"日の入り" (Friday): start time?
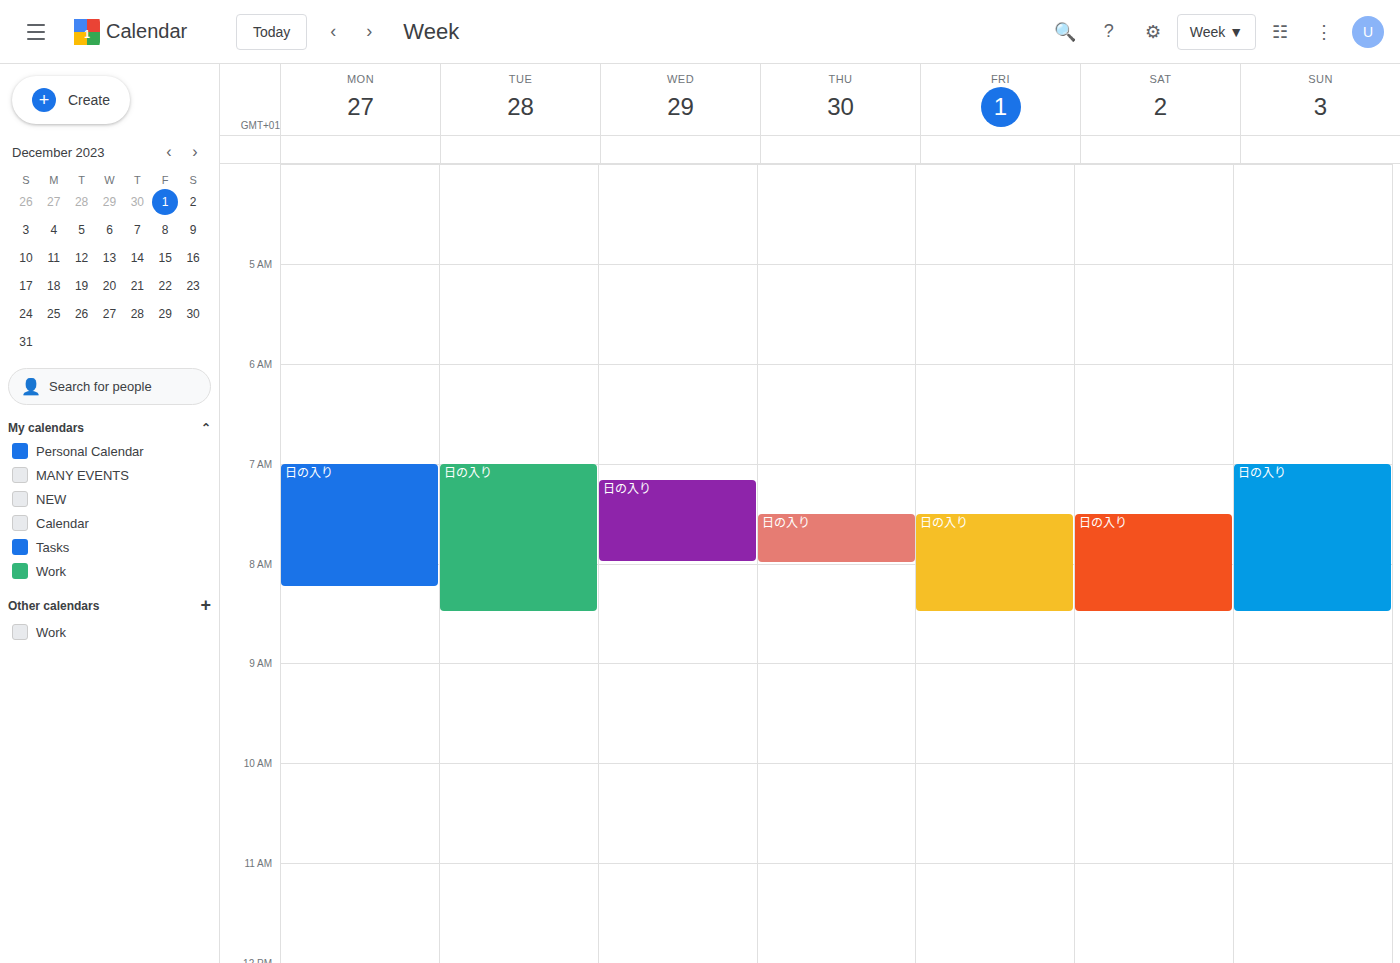
7:30 AM